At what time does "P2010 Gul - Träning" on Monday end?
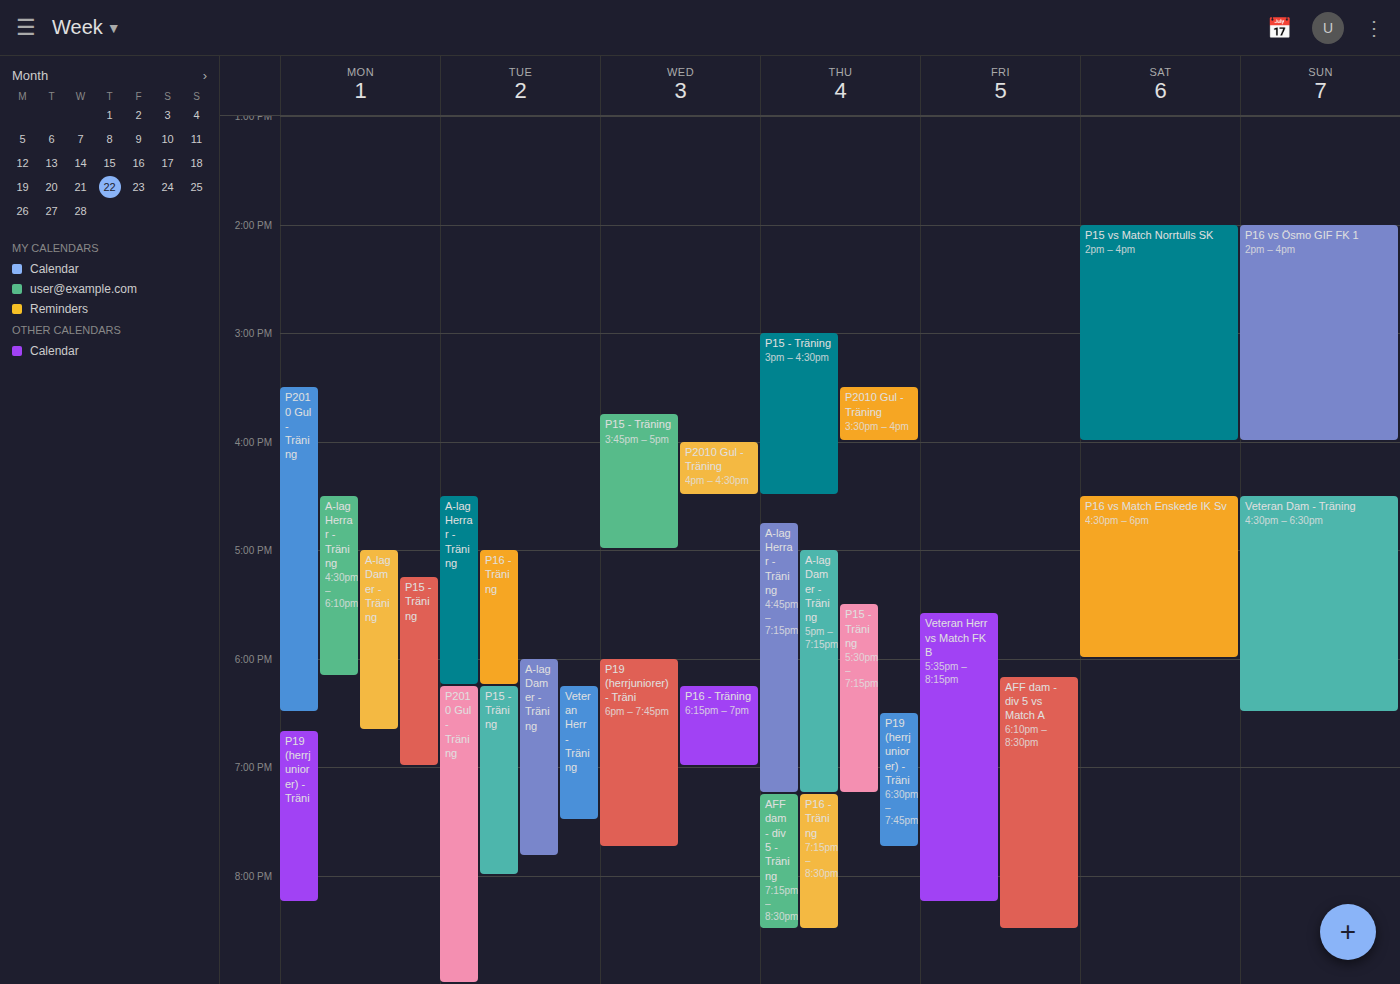
6:30 PM